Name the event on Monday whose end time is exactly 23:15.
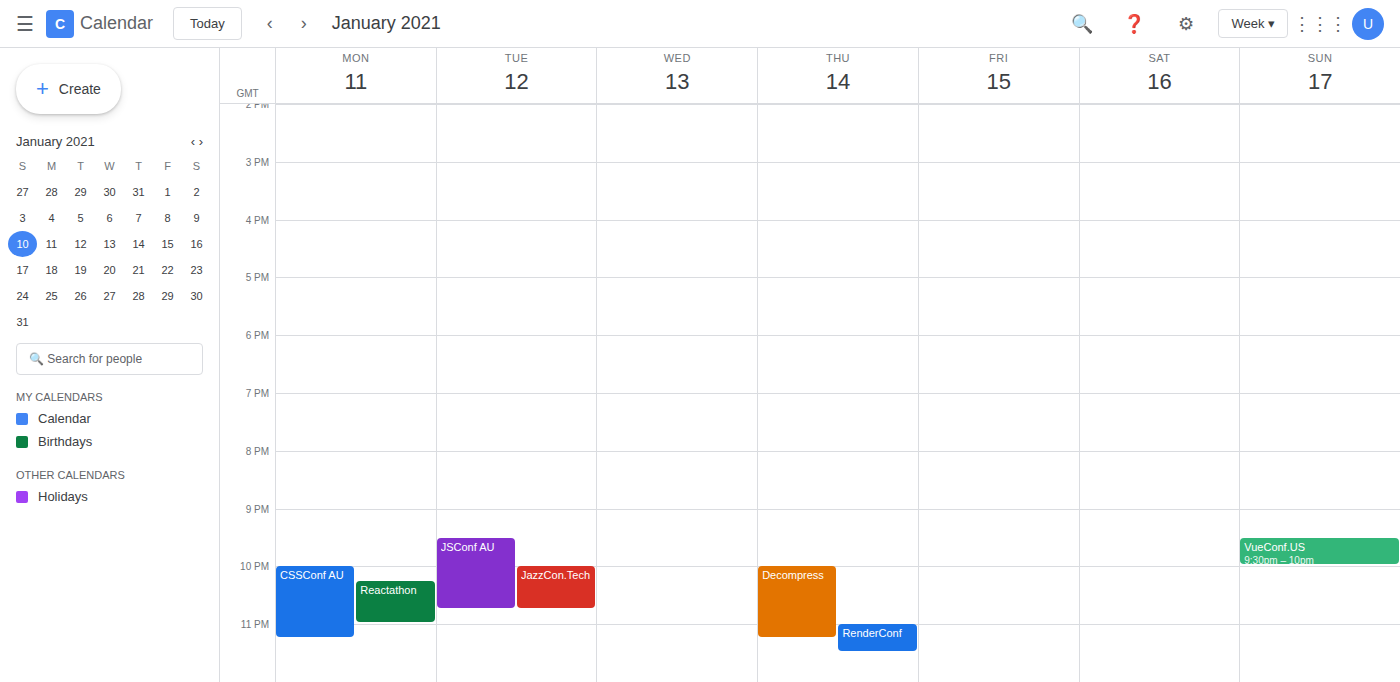
"CSSConf AU"